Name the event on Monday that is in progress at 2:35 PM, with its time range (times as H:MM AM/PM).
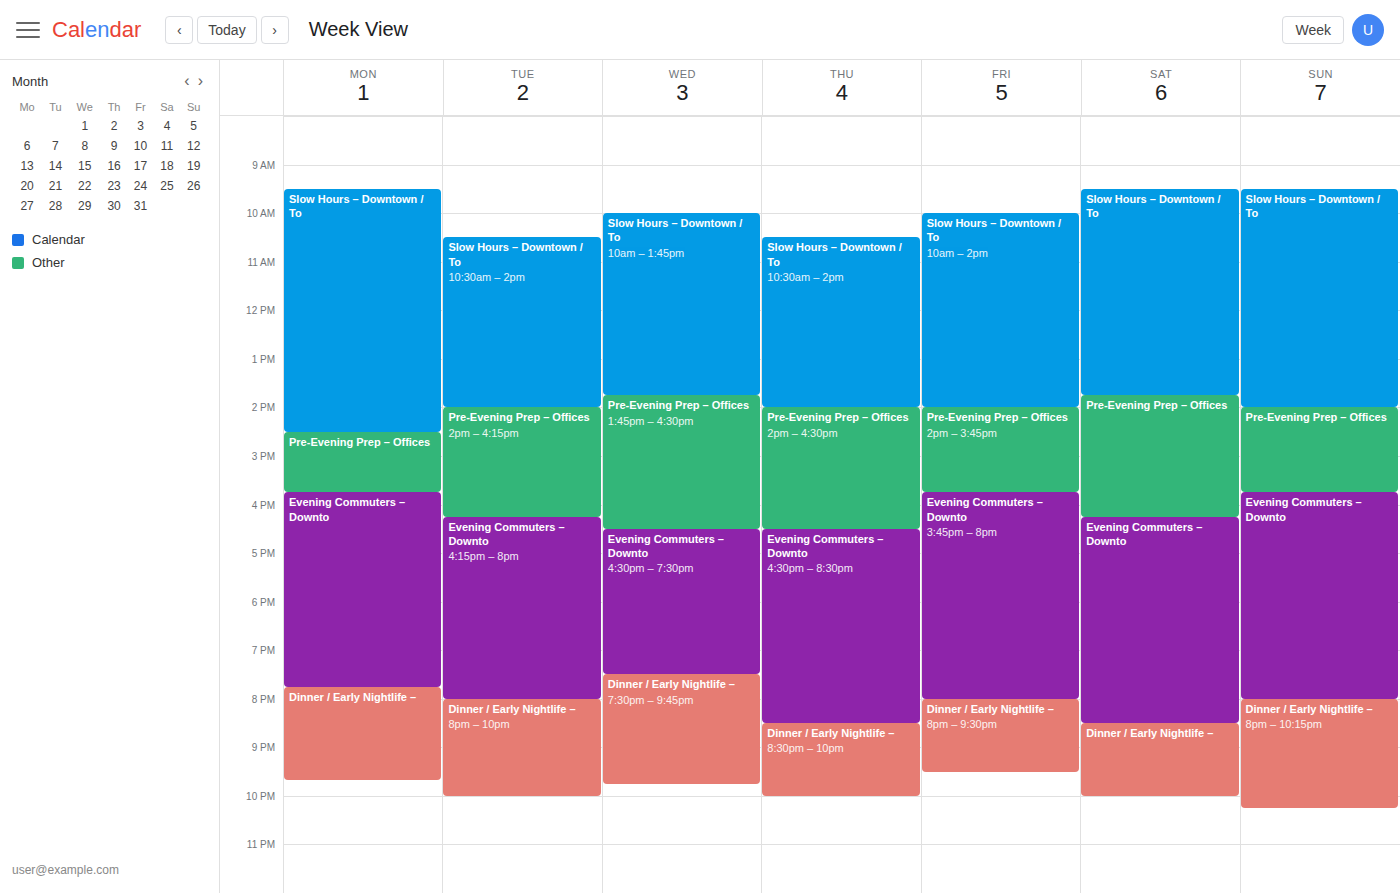
"Pre-Evening Prep – Offices", 2:30 PM to 3:45 PM